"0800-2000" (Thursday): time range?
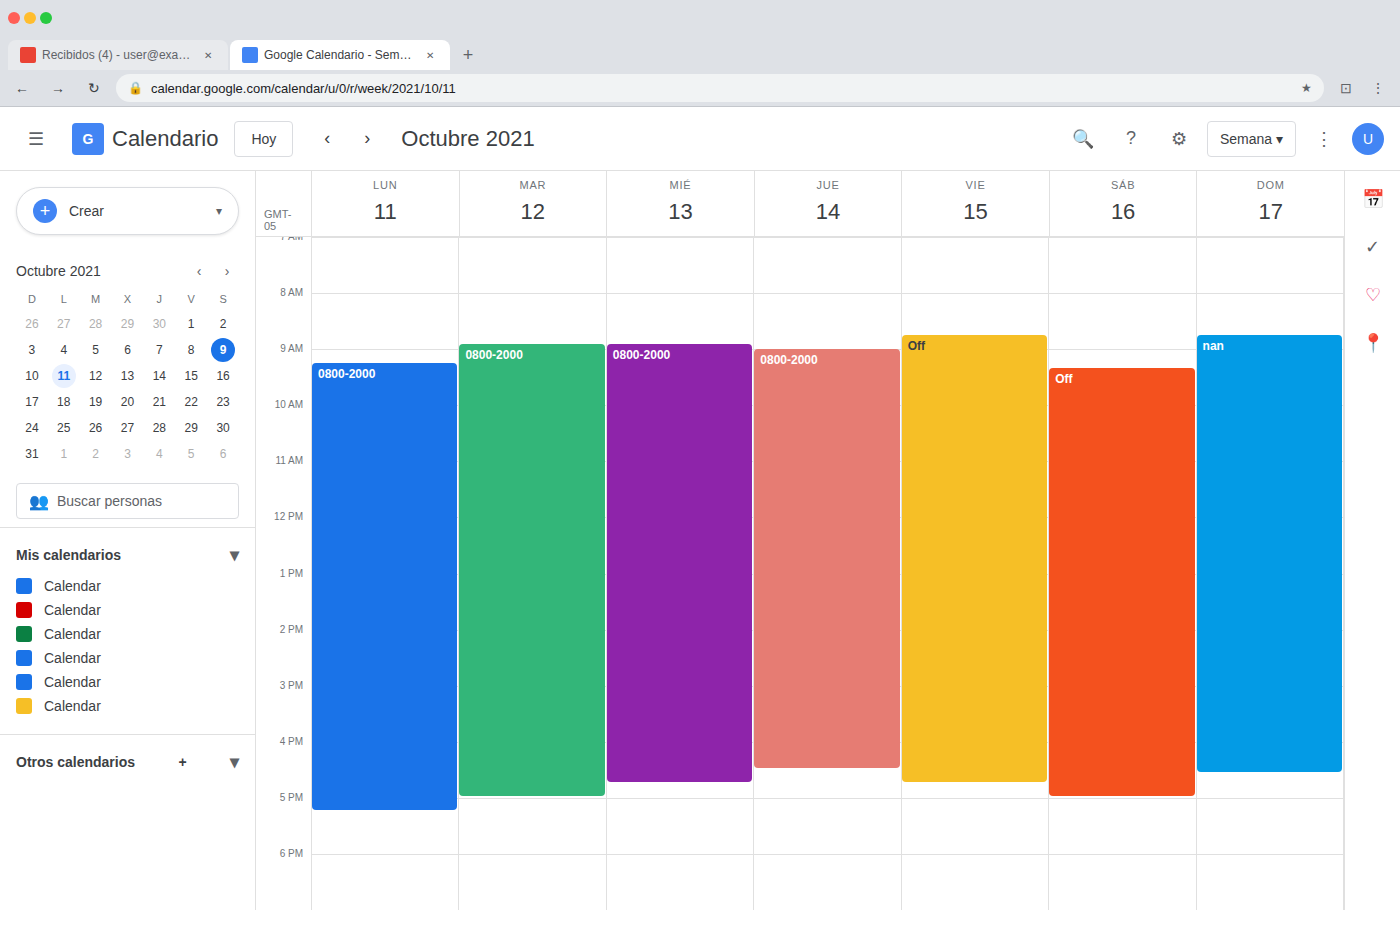
9:00 AM to 4:30 PM